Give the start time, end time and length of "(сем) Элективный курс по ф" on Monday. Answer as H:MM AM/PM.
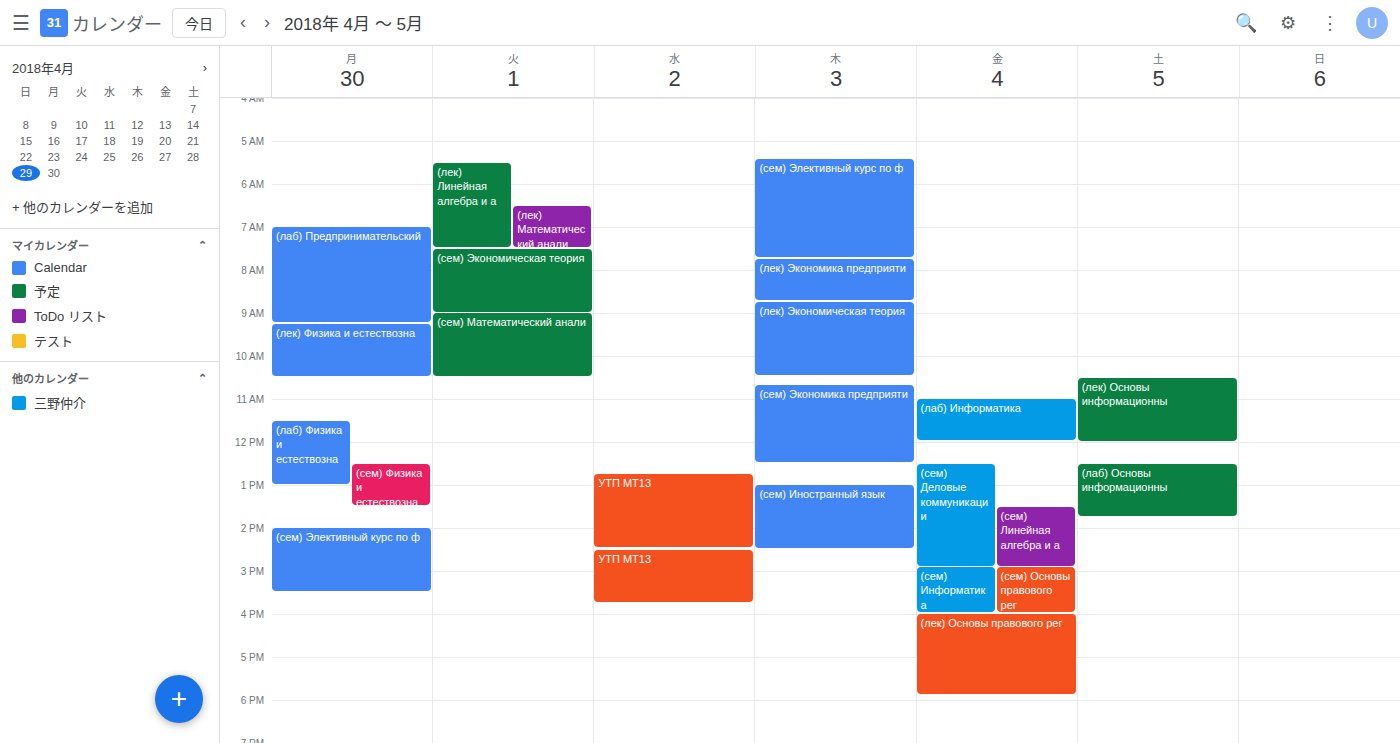
2:00 PM to 3:30 PM, 1 hour 30 minutes